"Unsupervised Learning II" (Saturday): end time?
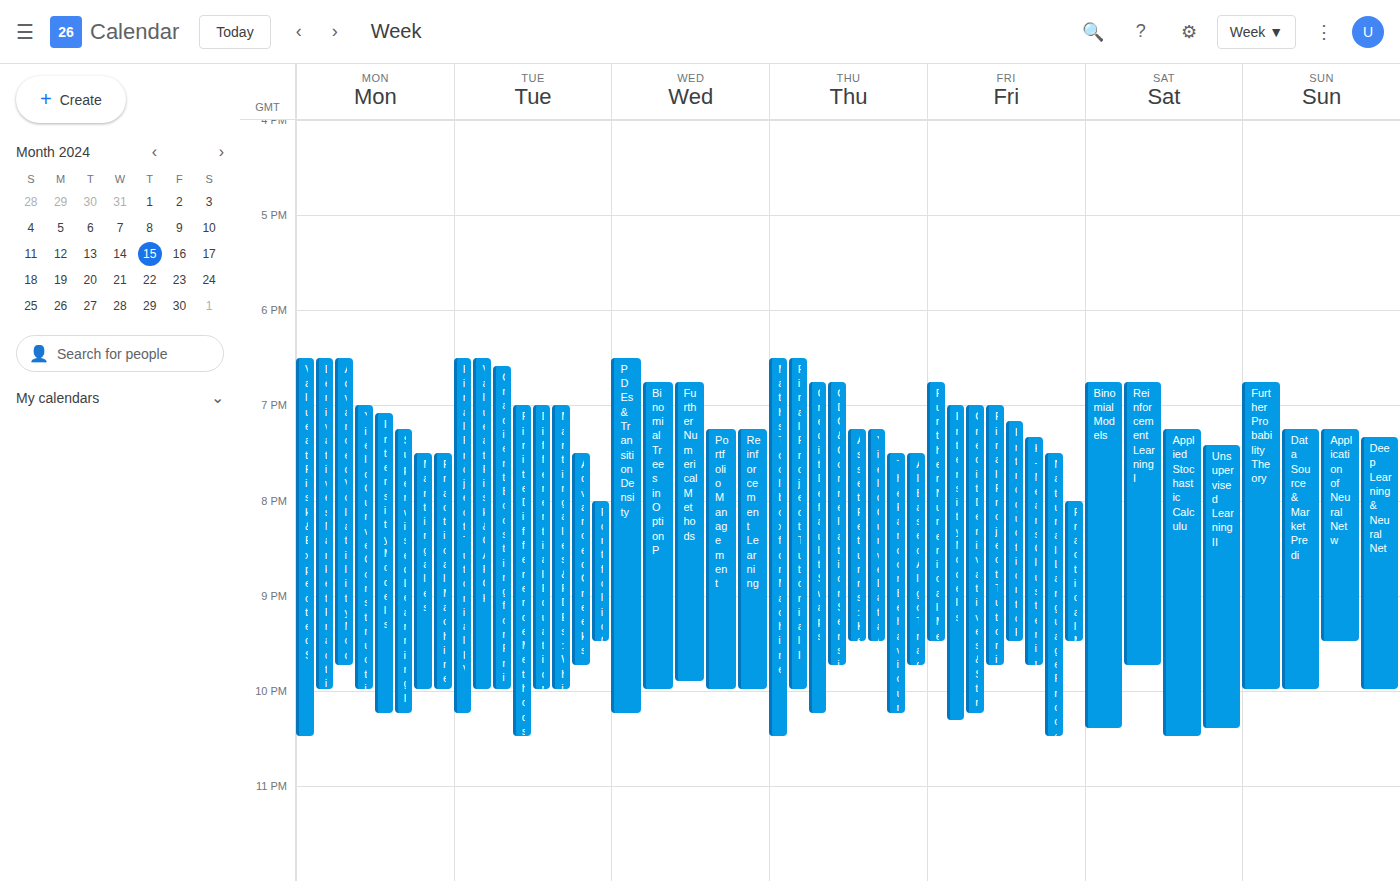
10:25 PM